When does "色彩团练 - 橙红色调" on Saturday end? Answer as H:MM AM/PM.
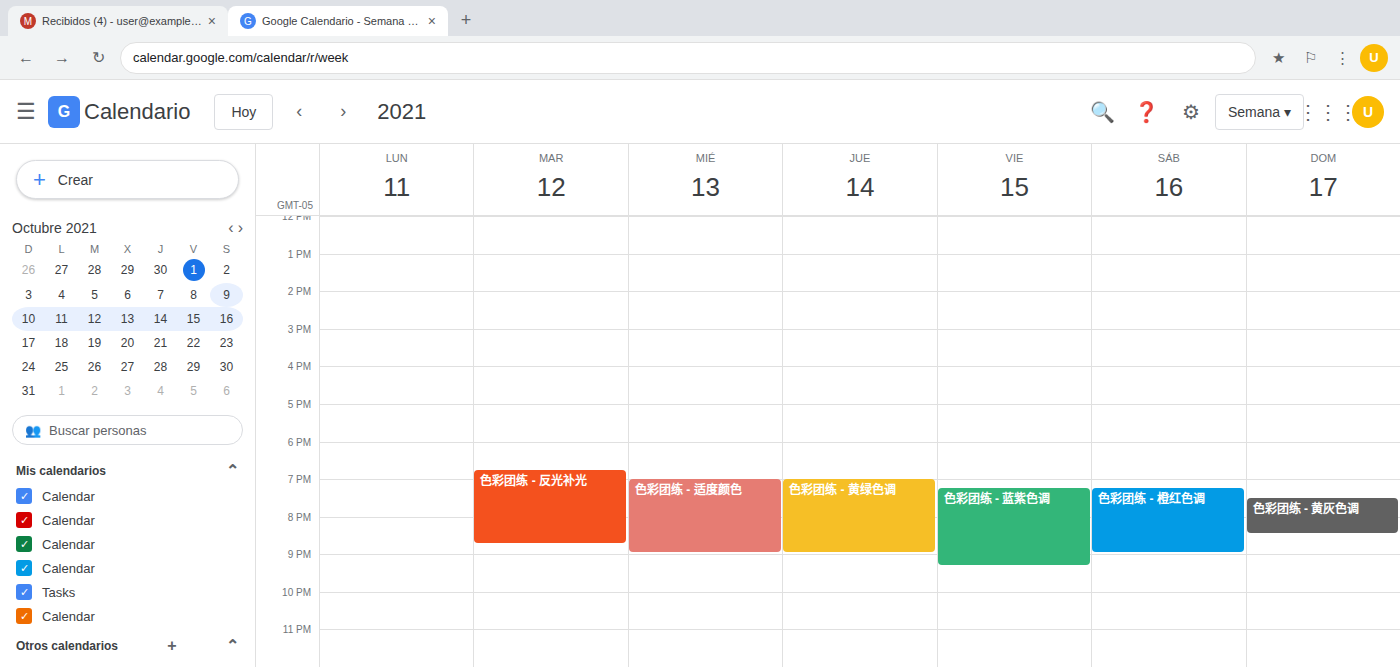
9:00 PM